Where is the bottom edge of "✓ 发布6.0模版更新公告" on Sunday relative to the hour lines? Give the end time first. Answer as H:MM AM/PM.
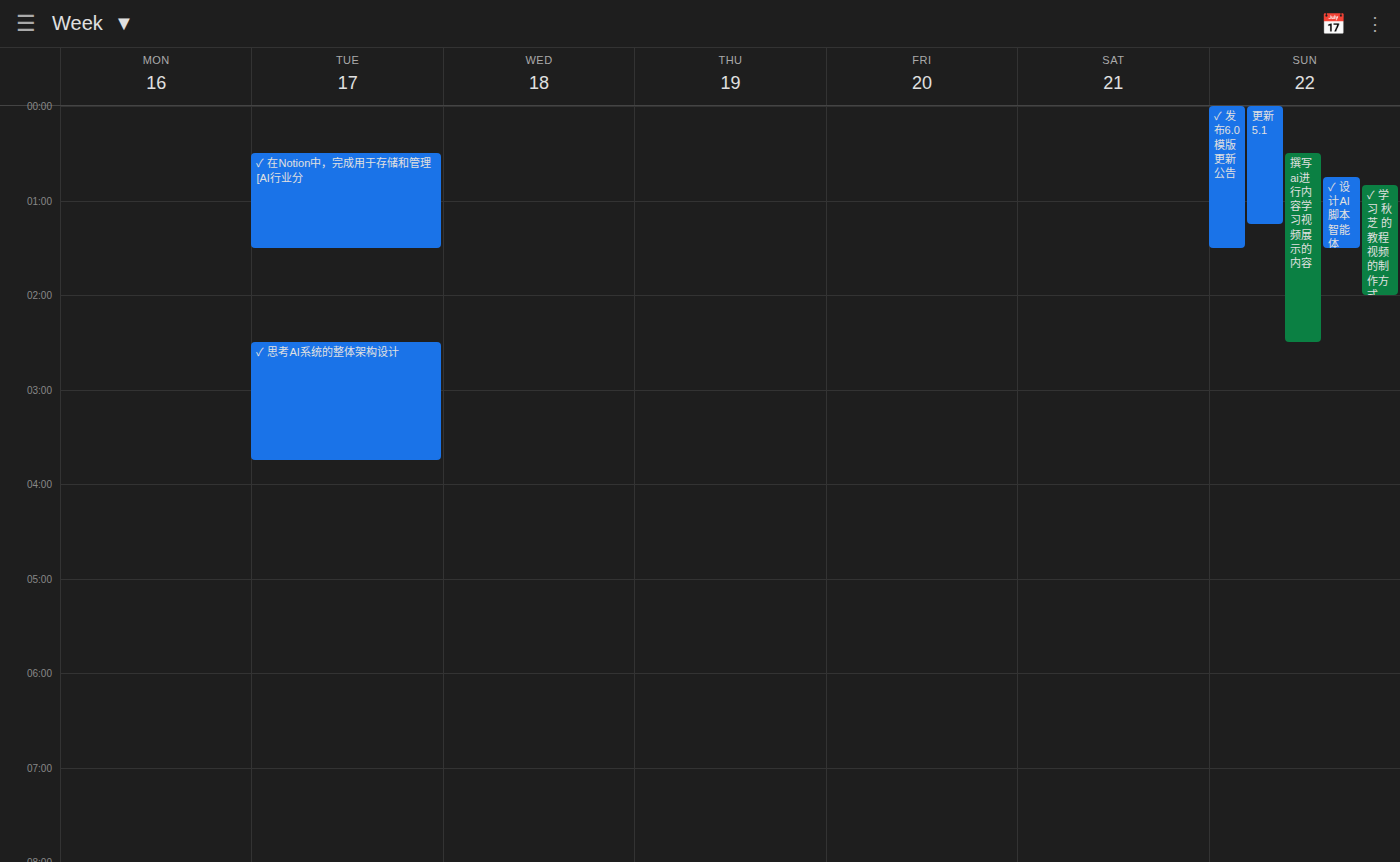
1:30 AM -- halfway between the 1 AM and 2 AM lines.